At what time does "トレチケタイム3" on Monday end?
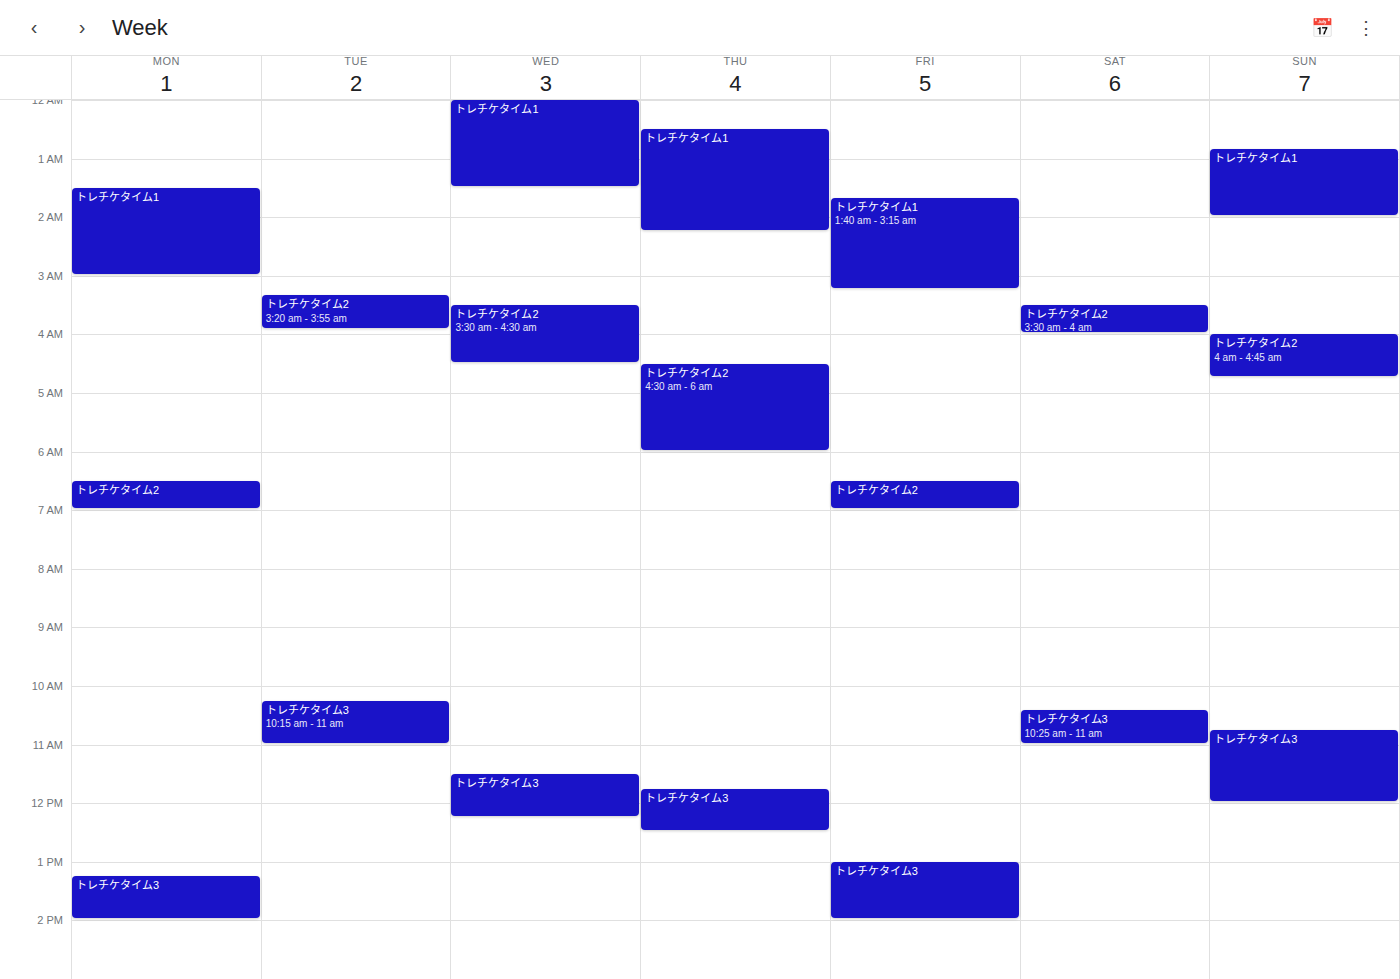
2:00 PM